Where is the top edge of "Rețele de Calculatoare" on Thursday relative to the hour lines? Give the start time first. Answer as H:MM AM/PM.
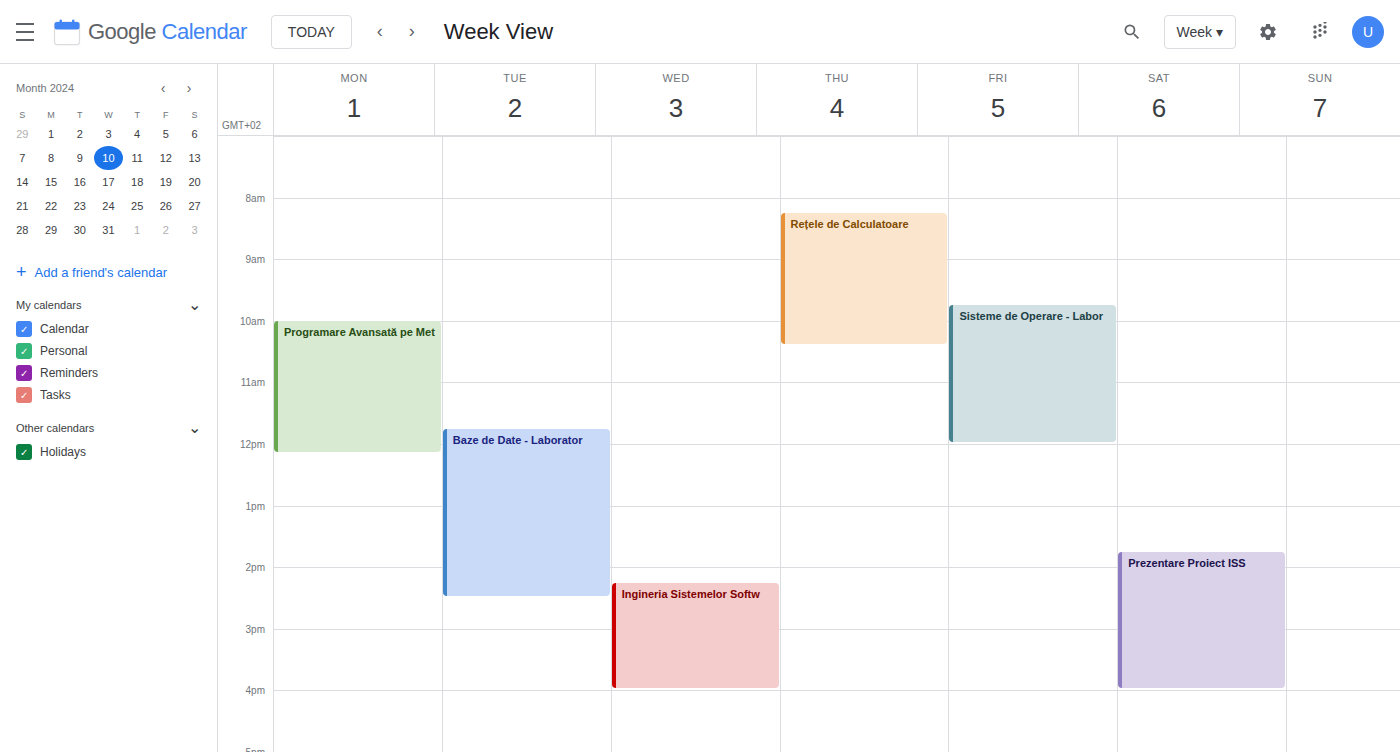
8:15 AM -- neither: a quarter of the way from the 8 AM line to the 9 AM line.